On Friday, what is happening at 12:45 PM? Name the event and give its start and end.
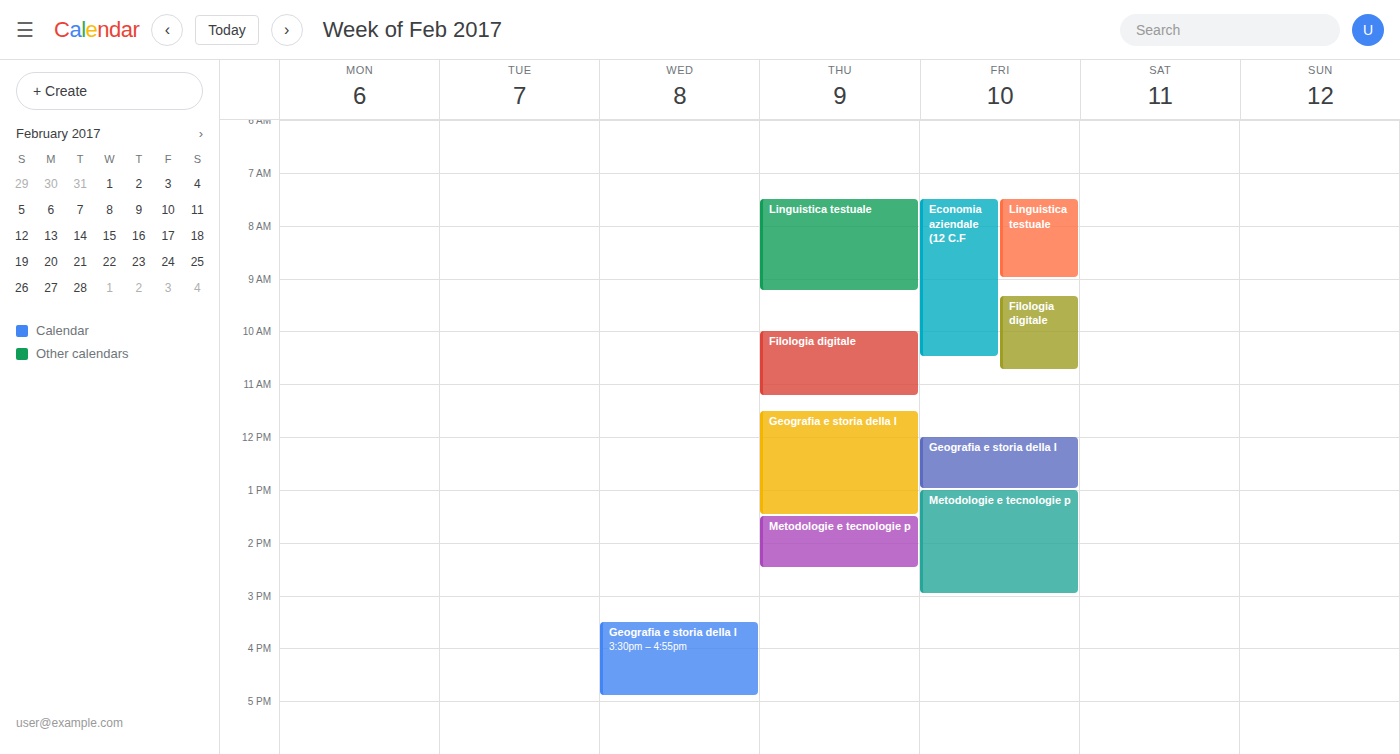
"Geografia e storia della l", 12:00 PM to 1:00 PM